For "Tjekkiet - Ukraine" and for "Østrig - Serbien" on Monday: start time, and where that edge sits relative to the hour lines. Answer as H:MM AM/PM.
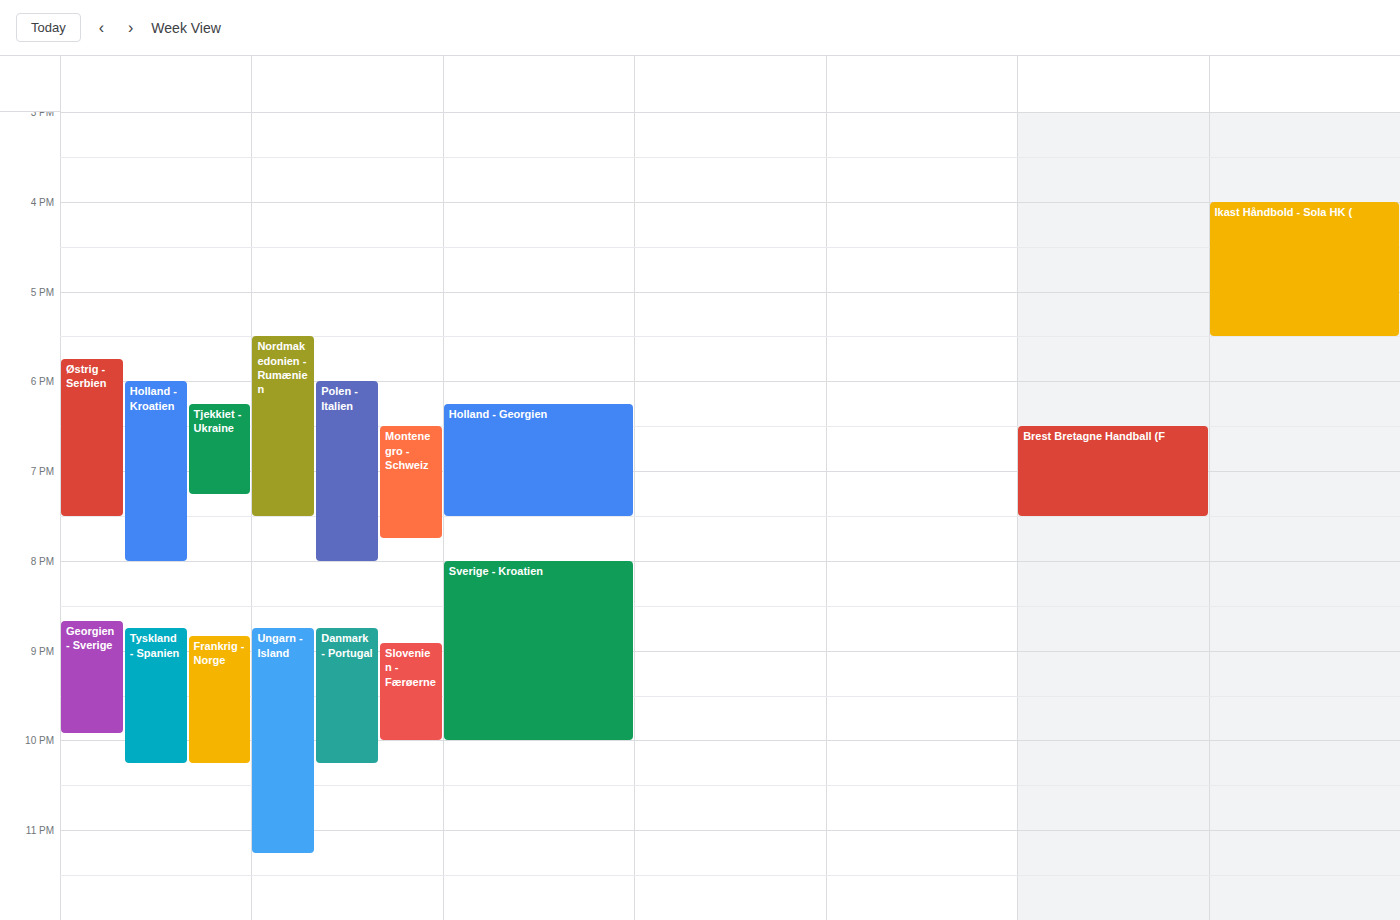
"Tjekkiet - Ukraine": 6:15 PM, neither: a quarter of the way from the 6 PM line to the 7 PM line. "Østrig - Serbien": 5:45 PM, neither: three quarters of the way from the 5 PM line to the 6 PM line.